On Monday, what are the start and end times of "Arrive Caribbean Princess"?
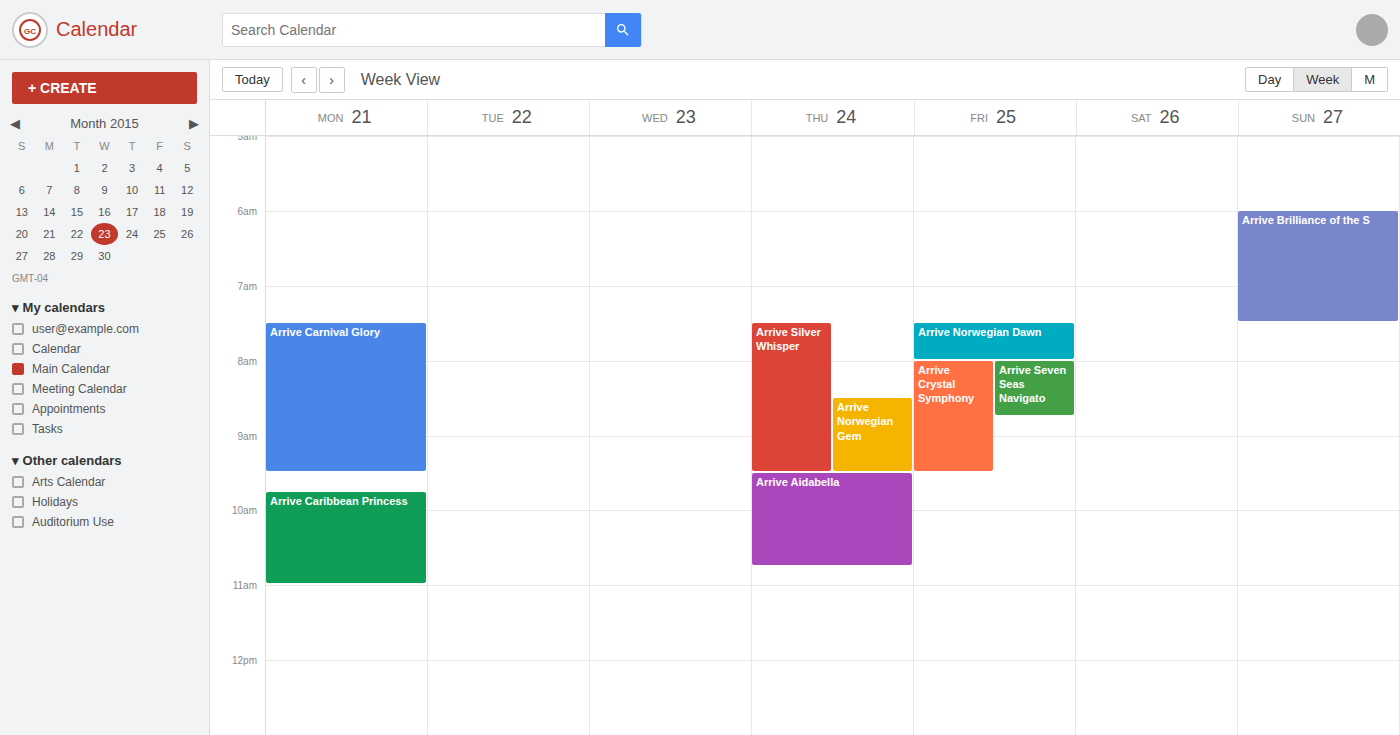
9:45 AM to 11:00 AM